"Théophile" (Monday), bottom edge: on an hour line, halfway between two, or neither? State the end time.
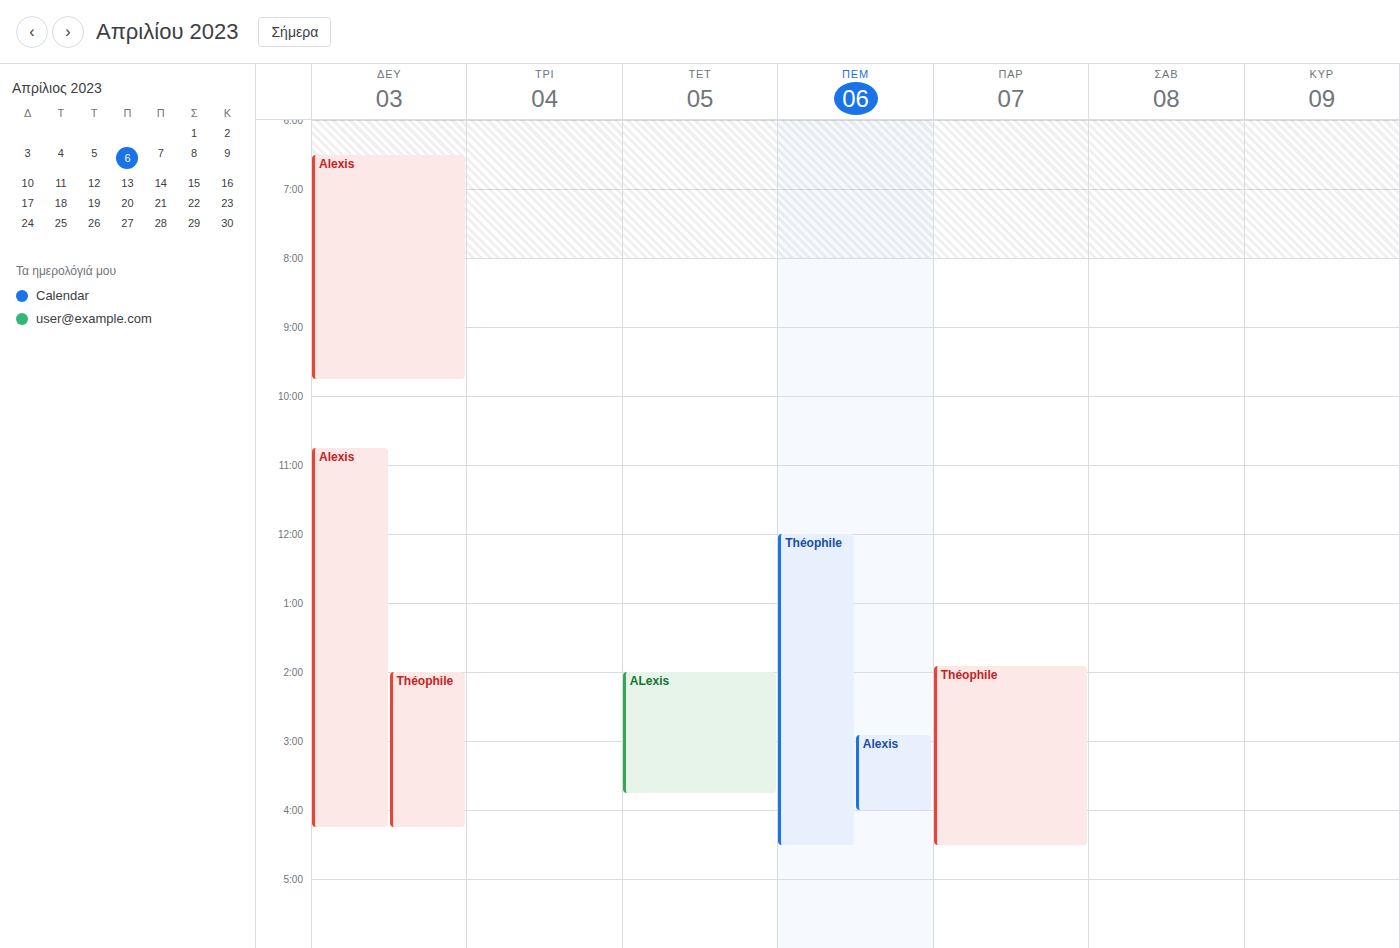
16:15 -- neither: a quarter of the way from the 16:00 line to the 17:00 line.